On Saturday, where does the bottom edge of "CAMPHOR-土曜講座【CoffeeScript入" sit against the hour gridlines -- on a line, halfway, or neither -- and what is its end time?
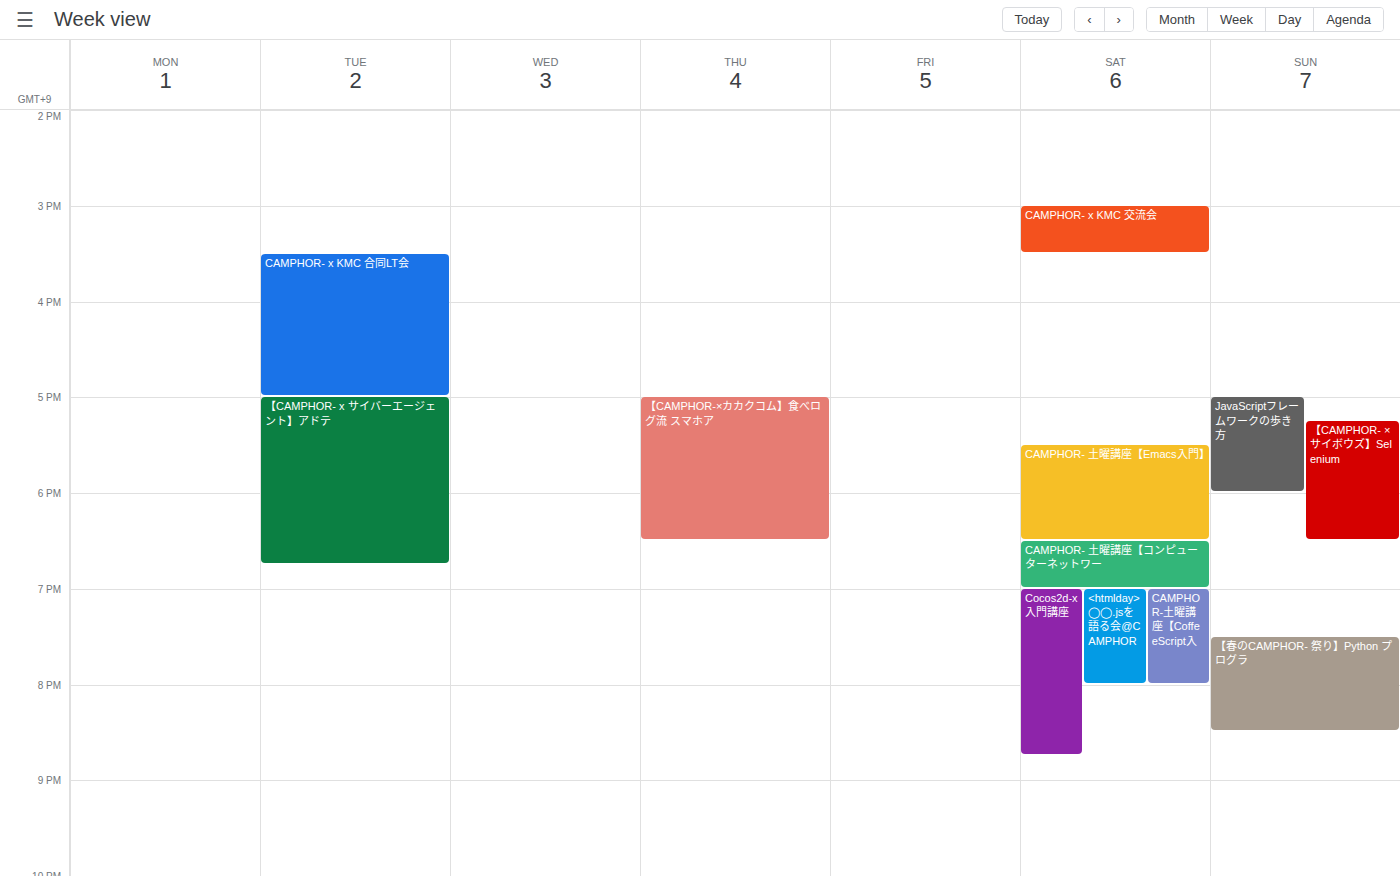
8:00 PM -- exactly on the 8 PM line.